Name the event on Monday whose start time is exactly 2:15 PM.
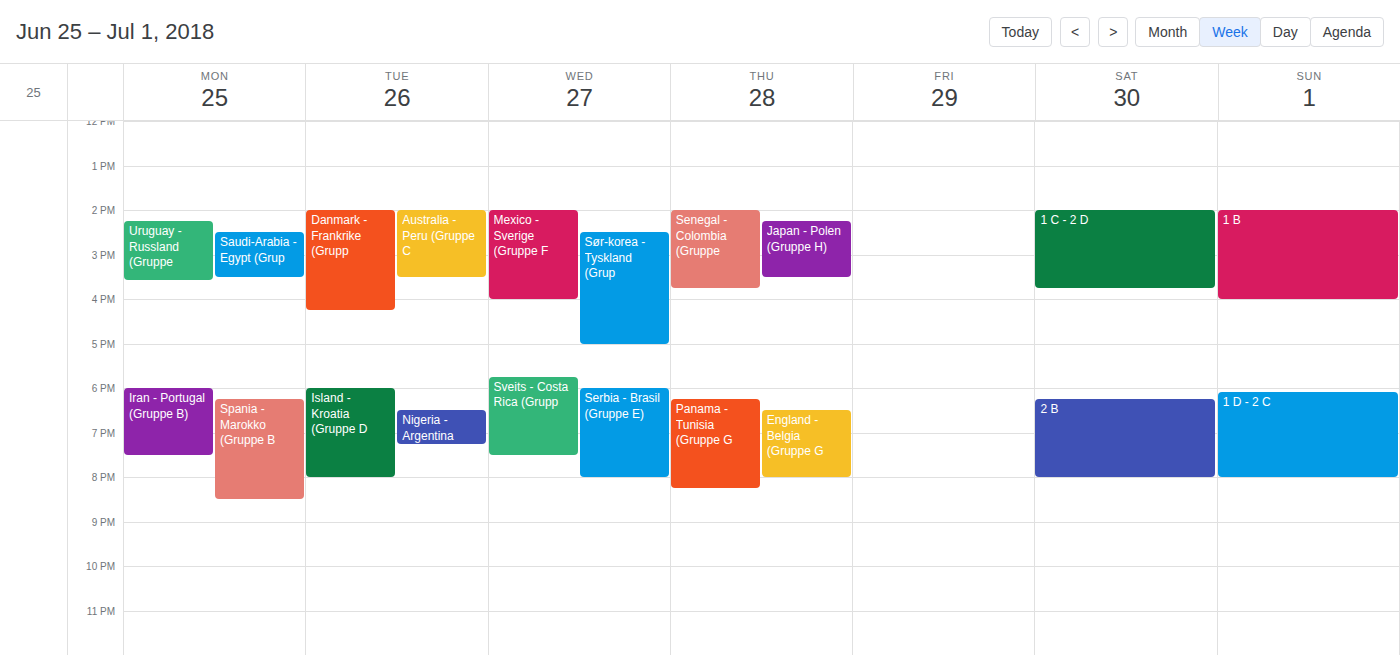
"Uruguay - Russland (Gruppe"